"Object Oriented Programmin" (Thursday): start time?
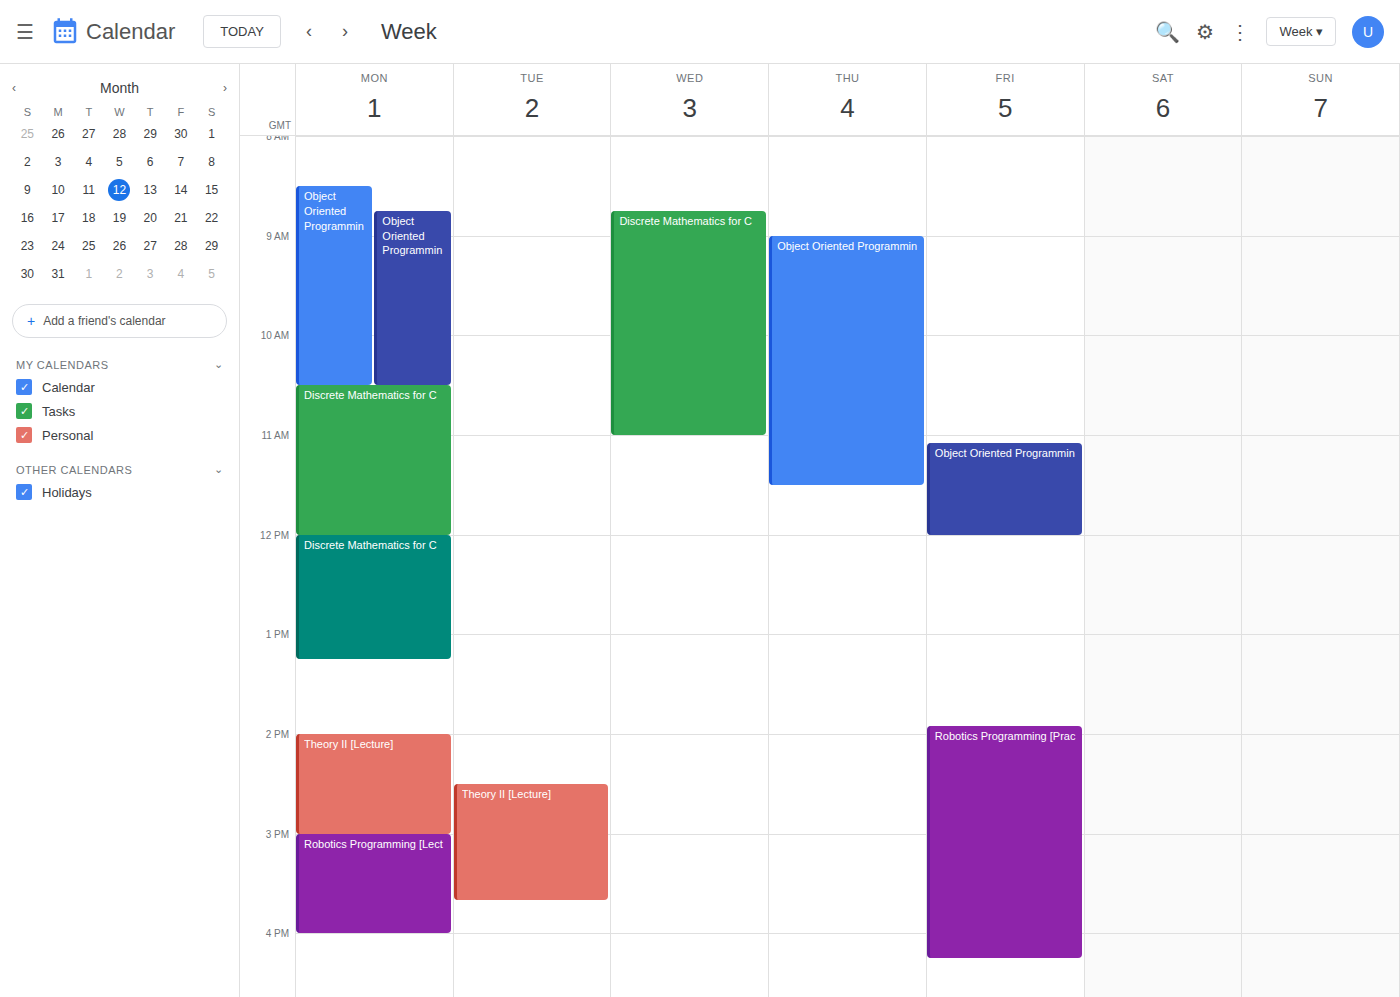
09:00